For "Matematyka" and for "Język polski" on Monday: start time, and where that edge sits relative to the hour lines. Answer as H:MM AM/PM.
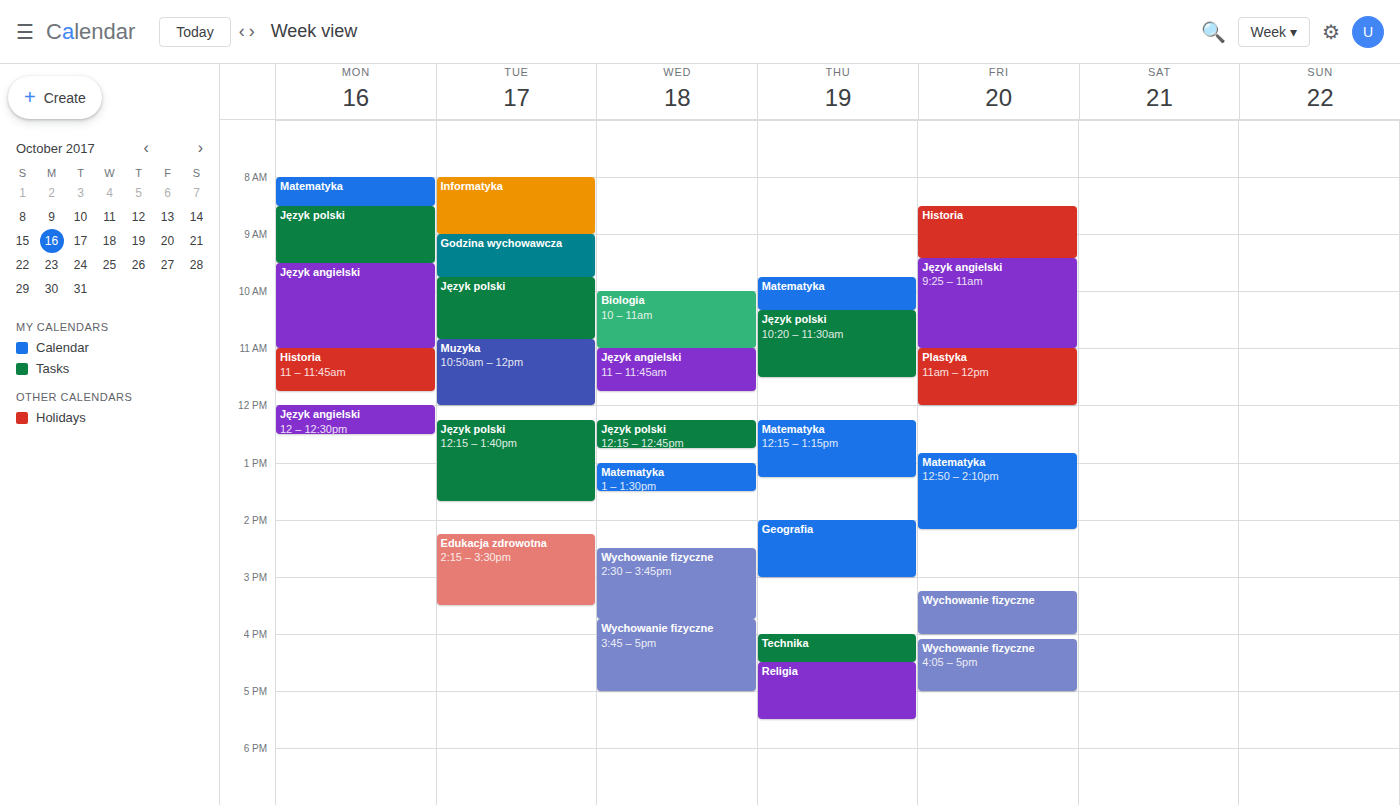
"Matematyka": 8:00 AM, exactly on the 8 AM line. "Język polski": 8:30 AM, halfway between the 8 AM and 9 AM lines.